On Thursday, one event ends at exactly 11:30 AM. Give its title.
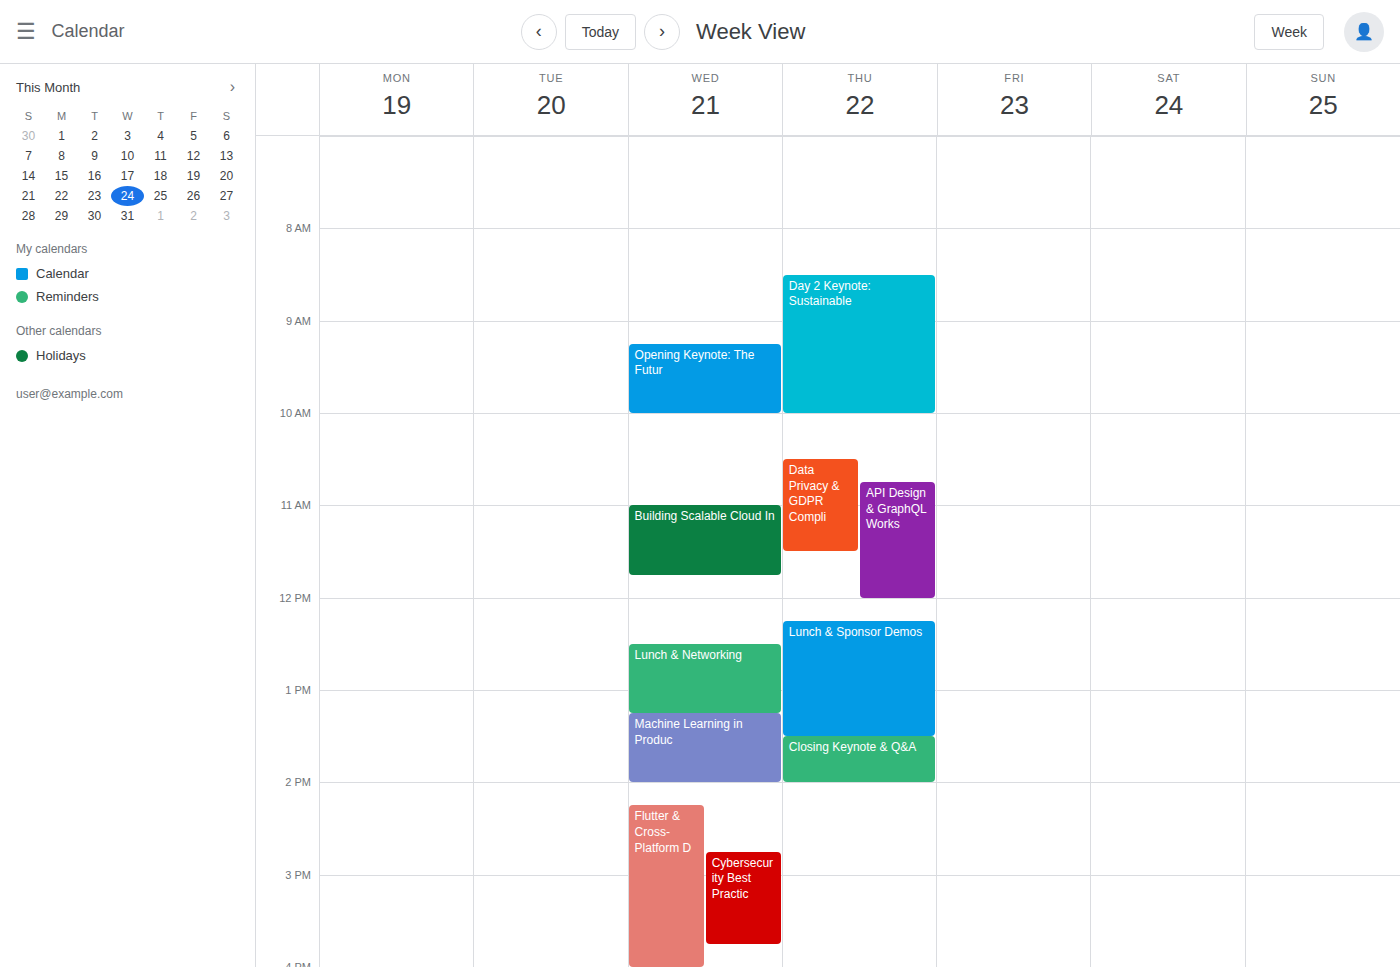
"Data Privacy & GDPR Compli"